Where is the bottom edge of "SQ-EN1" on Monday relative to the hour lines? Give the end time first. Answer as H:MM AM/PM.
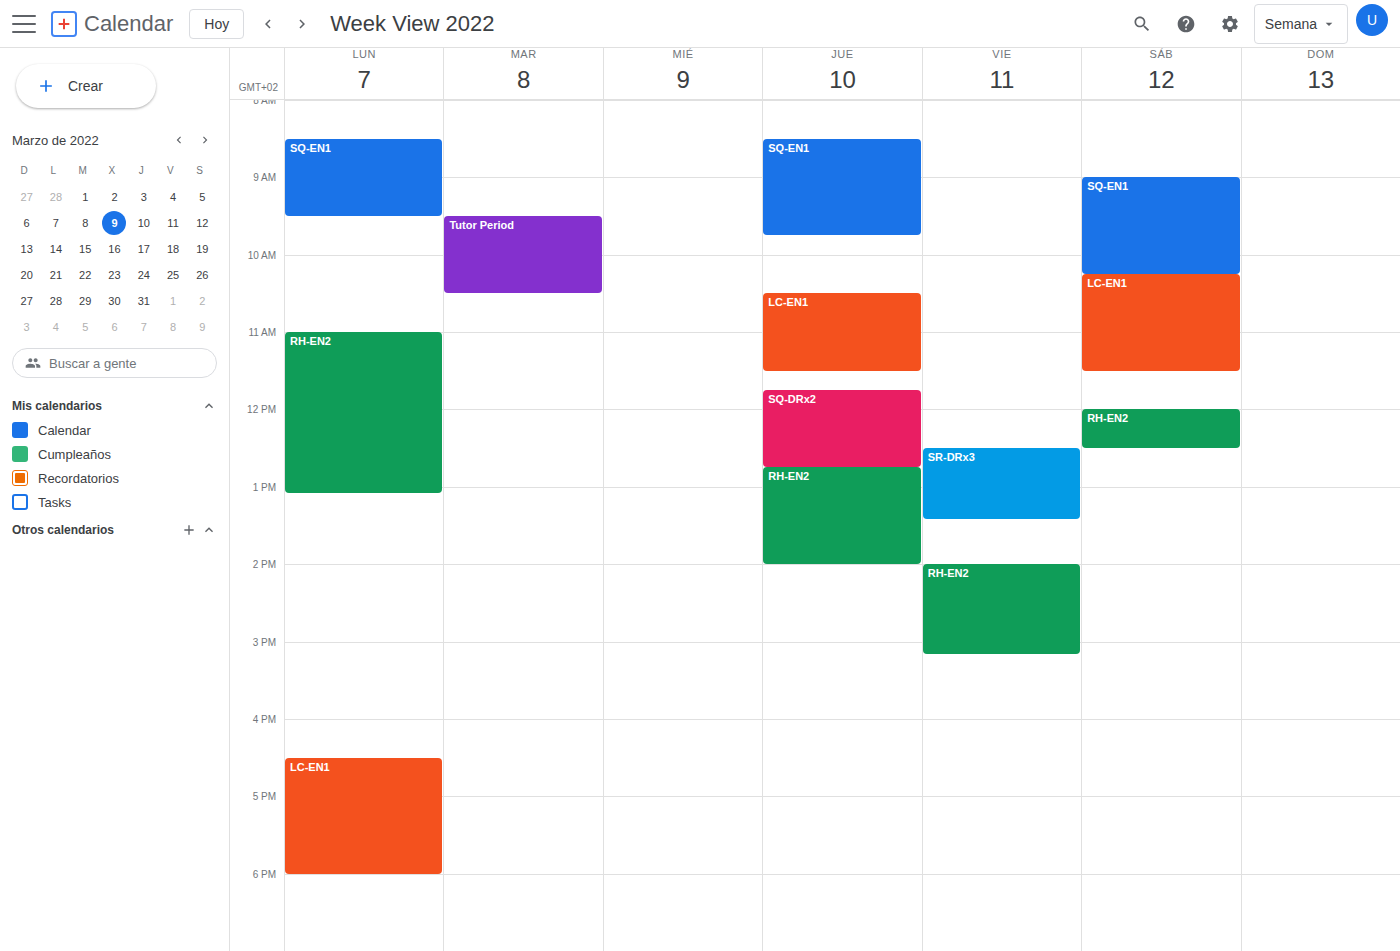
9:30 AM -- halfway between the 9 AM and 10 AM lines.